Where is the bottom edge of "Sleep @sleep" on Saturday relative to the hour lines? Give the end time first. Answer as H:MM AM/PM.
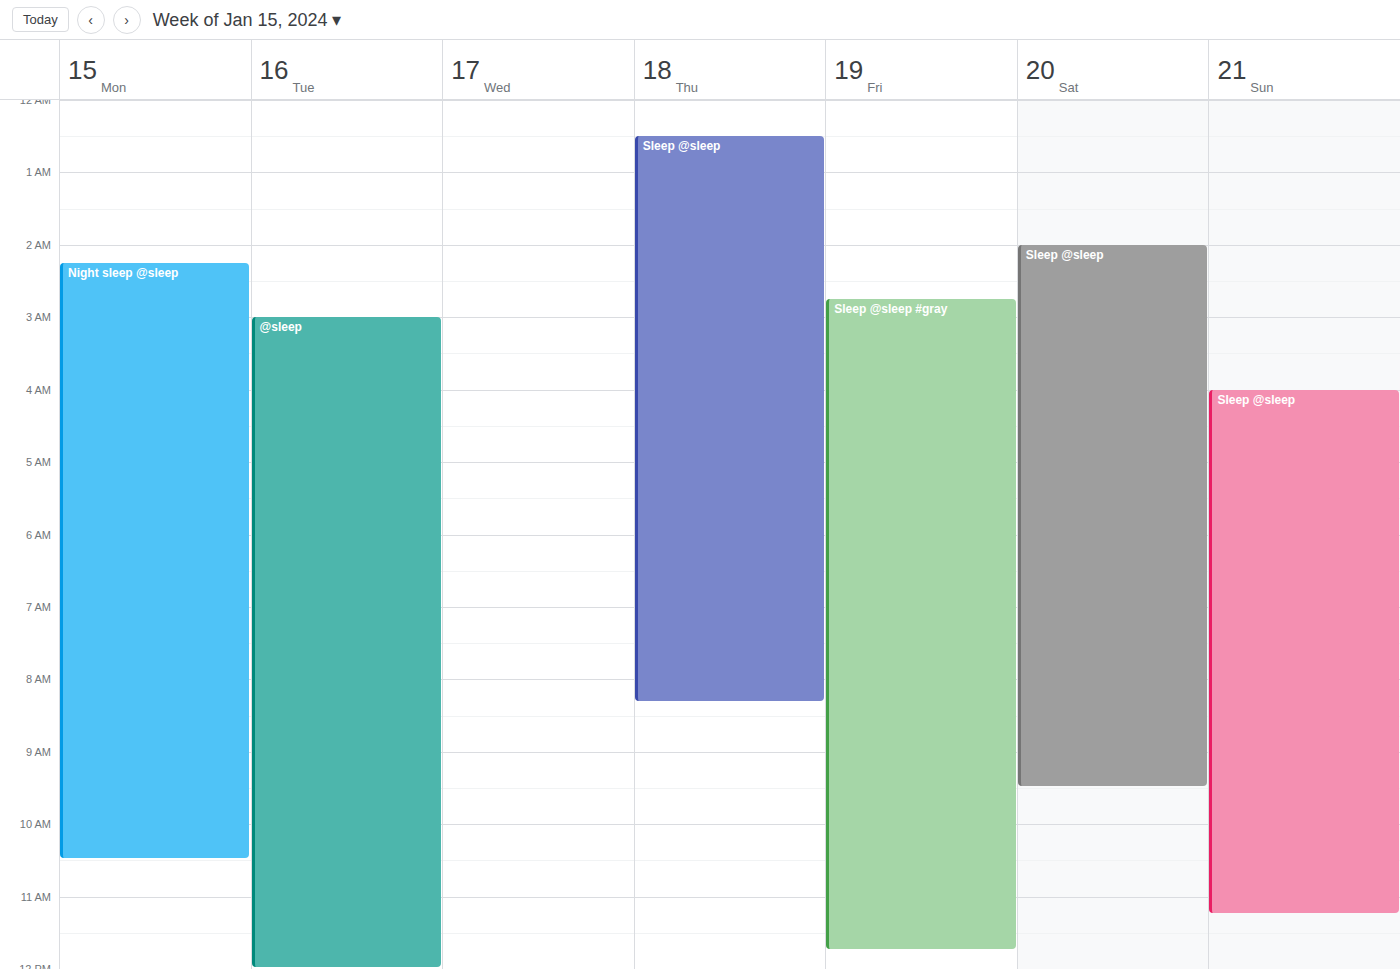
9:30 AM -- halfway between the 9 AM and 10 AM lines.